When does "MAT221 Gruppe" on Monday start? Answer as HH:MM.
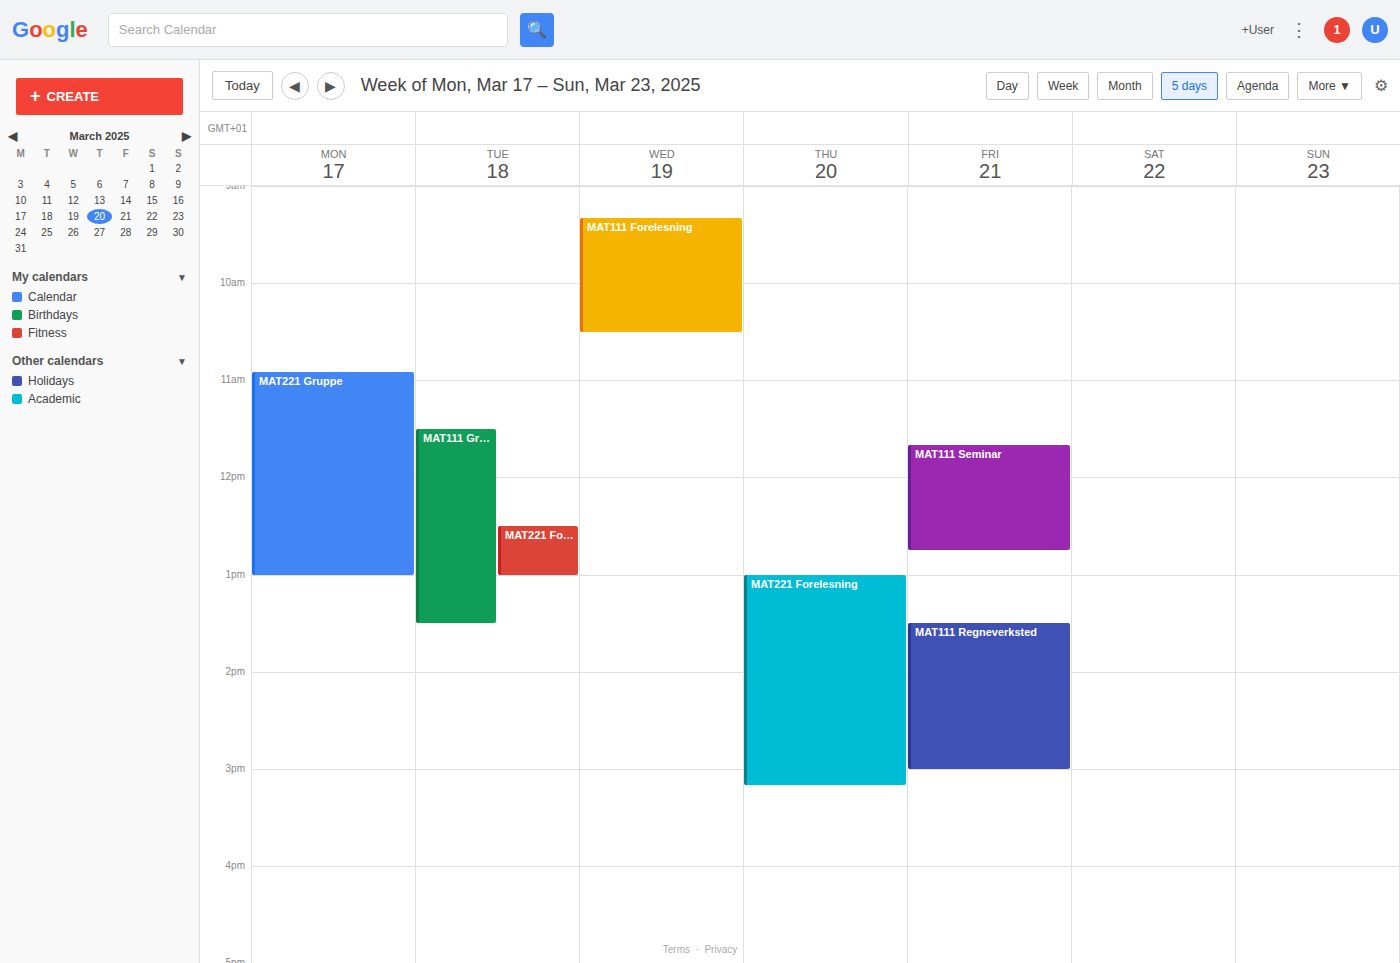
10:55